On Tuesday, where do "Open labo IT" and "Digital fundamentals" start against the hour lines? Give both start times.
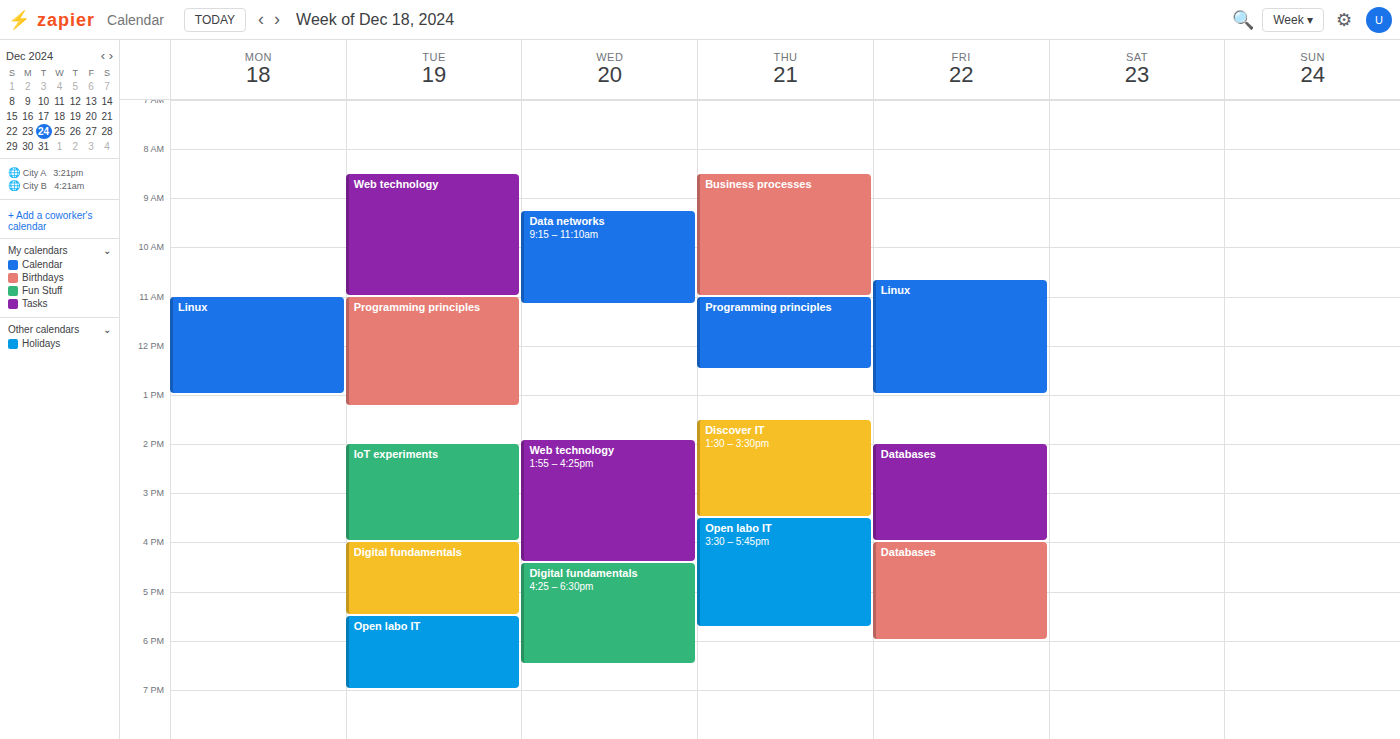
"Open labo IT": 5:30 PM, halfway between the 5 PM and 6 PM lines. "Digital fundamentals": 4:00 PM, exactly on the 4 PM line.